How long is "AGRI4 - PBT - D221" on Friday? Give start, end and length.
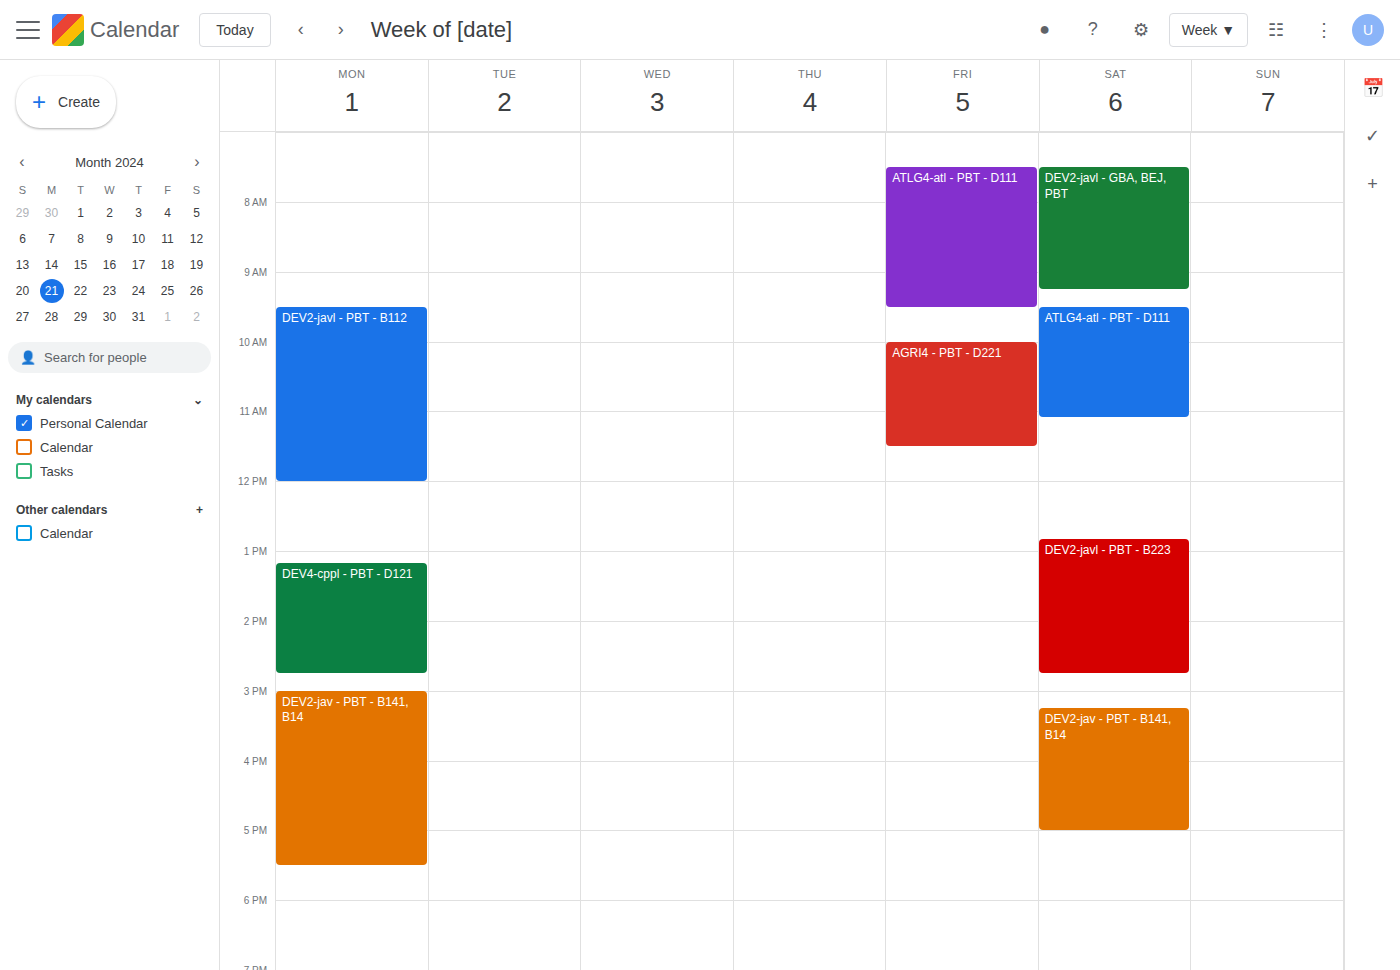
10:00 AM to 11:30 AM, 1 hour 30 minutes